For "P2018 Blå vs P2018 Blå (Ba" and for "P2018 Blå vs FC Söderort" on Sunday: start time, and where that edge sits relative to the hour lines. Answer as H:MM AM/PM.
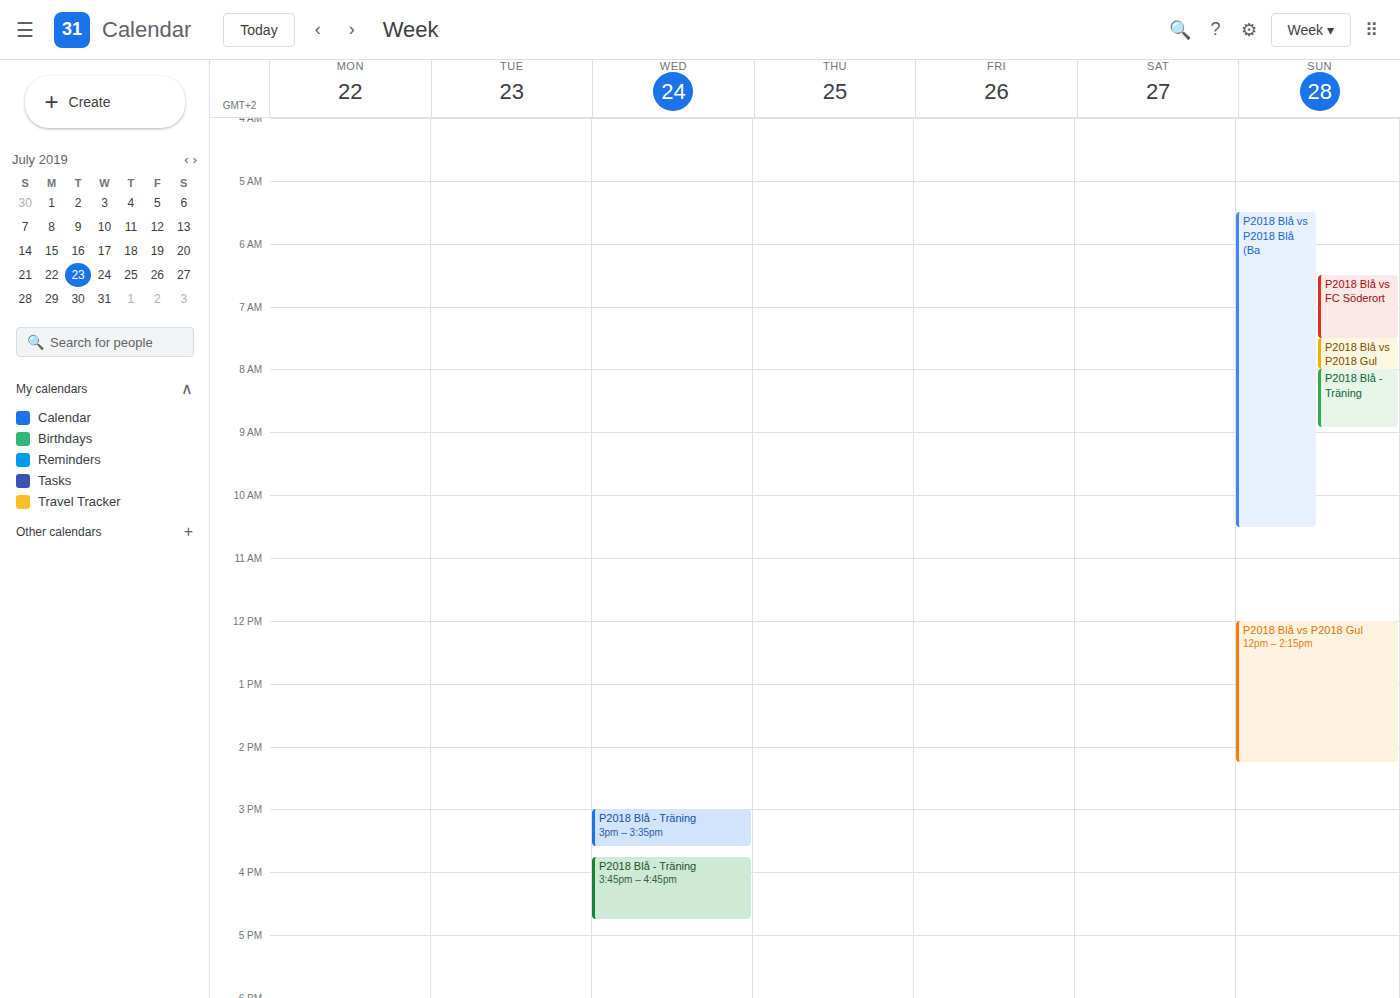
"P2018 Blå vs P2018 Blå (Ba": 5:30 AM, halfway between the 5 AM and 6 AM lines. "P2018 Blå vs FC Söderort": 6:30 AM, halfway between the 6 AM and 7 AM lines.